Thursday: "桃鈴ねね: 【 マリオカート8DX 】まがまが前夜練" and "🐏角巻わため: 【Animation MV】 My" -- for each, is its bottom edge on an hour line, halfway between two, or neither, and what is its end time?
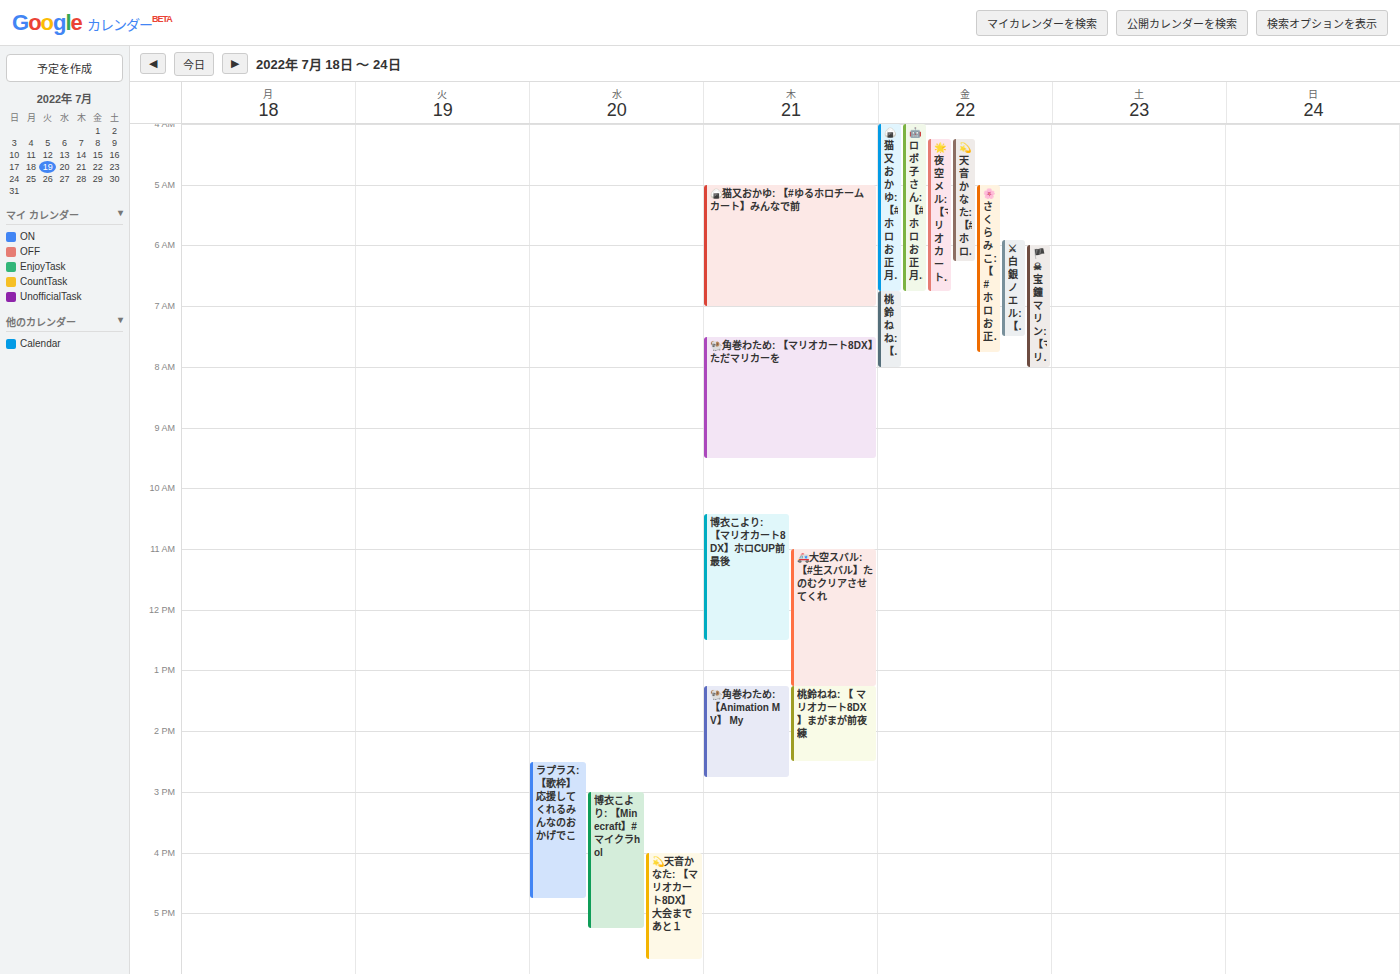
"桃鈴ねね: 【 マリオカート8DX 】まがまが前夜練": 2:30 PM, halfway between the 2 PM and 3 PM lines. "🐏角巻わため: 【Animation MV】 My": 2:45 PM, neither: three quarters of the way from the 2 PM line to the 3 PM line.